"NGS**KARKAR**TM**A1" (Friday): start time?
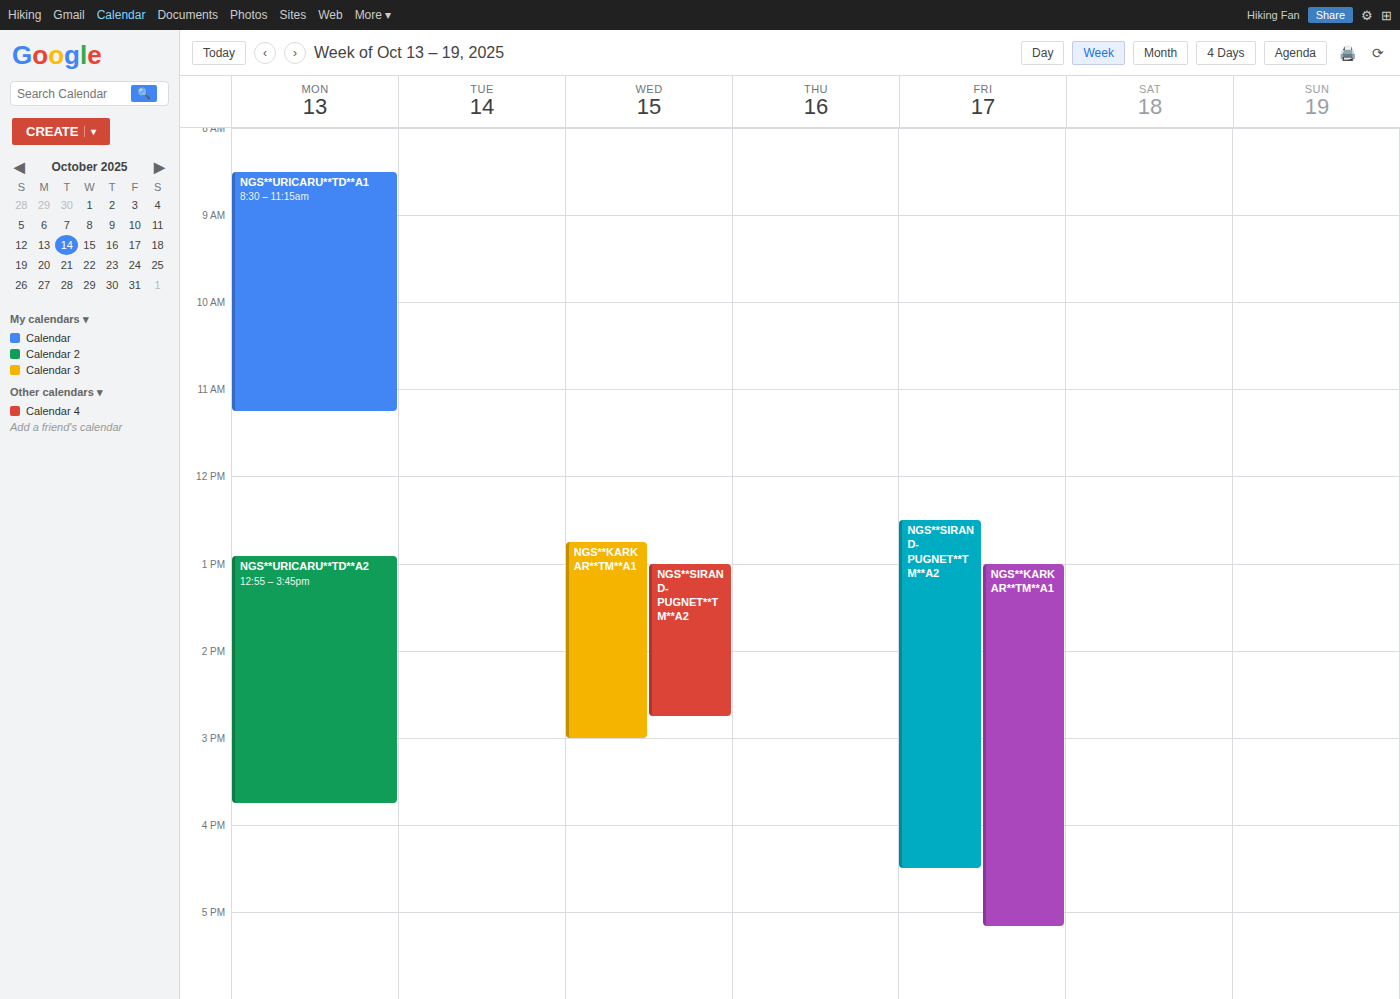
1:00 PM